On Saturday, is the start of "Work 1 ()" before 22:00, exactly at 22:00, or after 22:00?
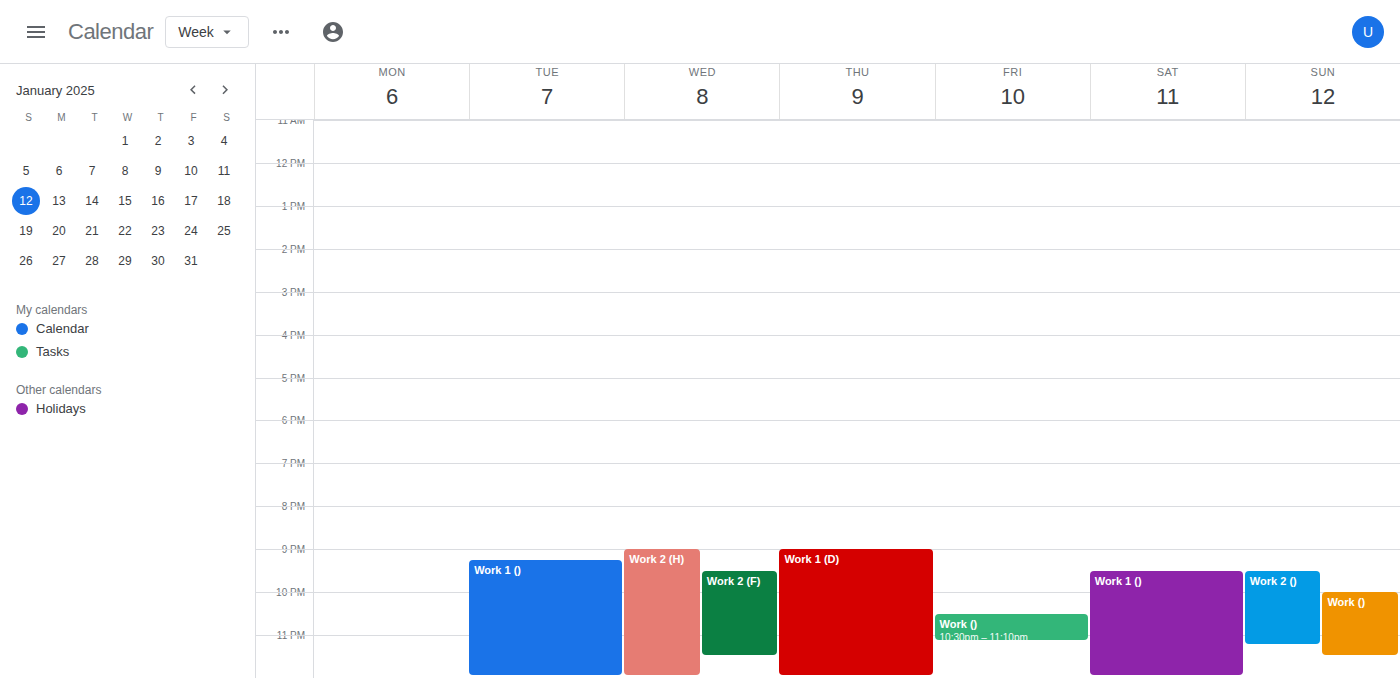
21:30 -- before 22:00, 30 minutes above the 22:00 line.